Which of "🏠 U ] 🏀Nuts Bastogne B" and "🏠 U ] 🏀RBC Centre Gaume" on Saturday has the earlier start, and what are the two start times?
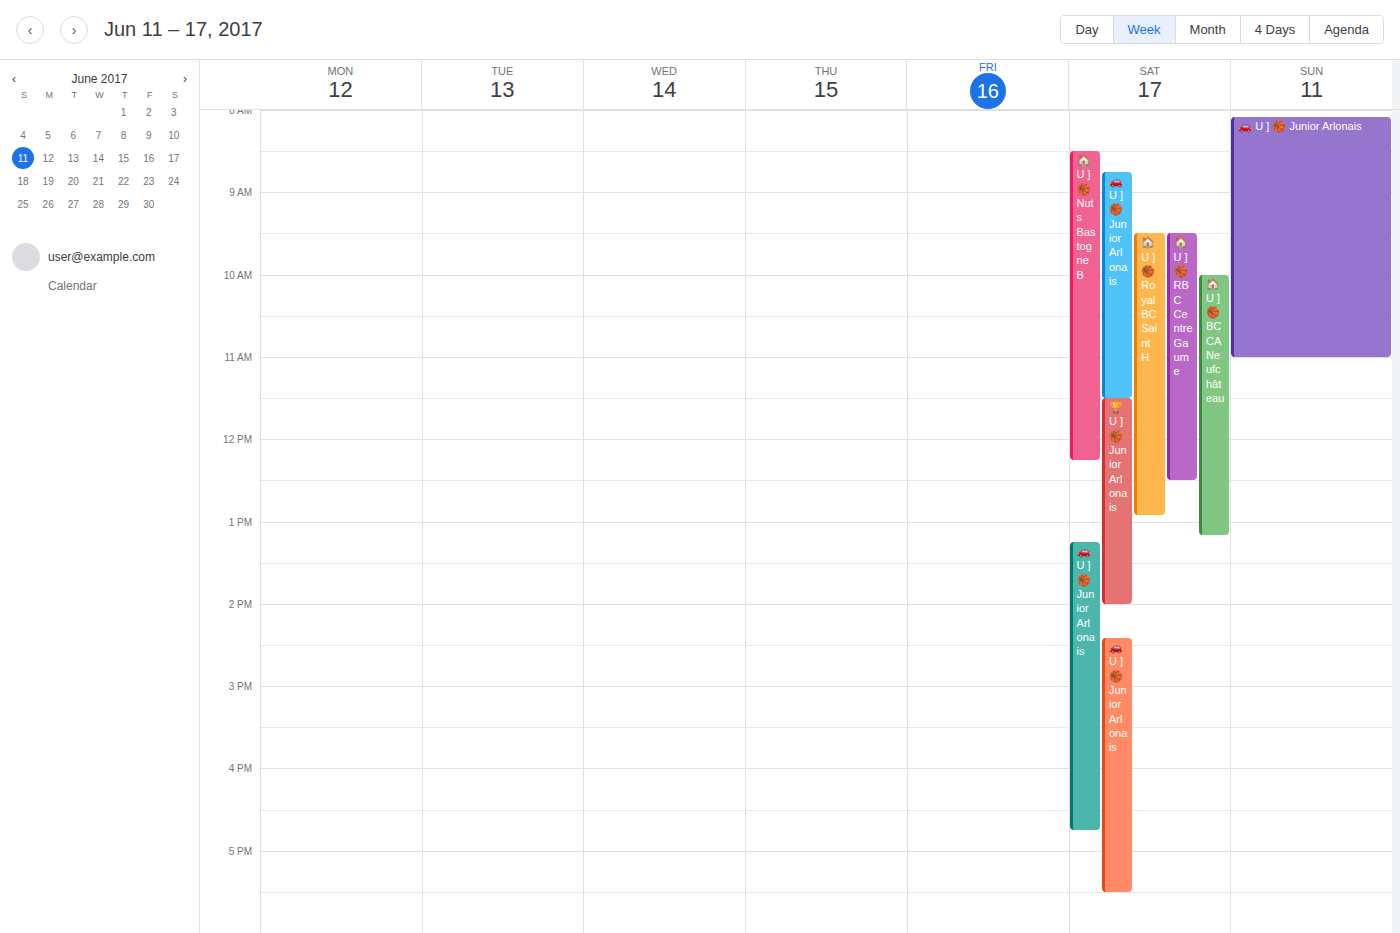
"🏠 U ] 🏀Nuts Bastogne B" 8:30 AM; "🏠 U ] 🏀RBC Centre Gaume" 9:30 AM.